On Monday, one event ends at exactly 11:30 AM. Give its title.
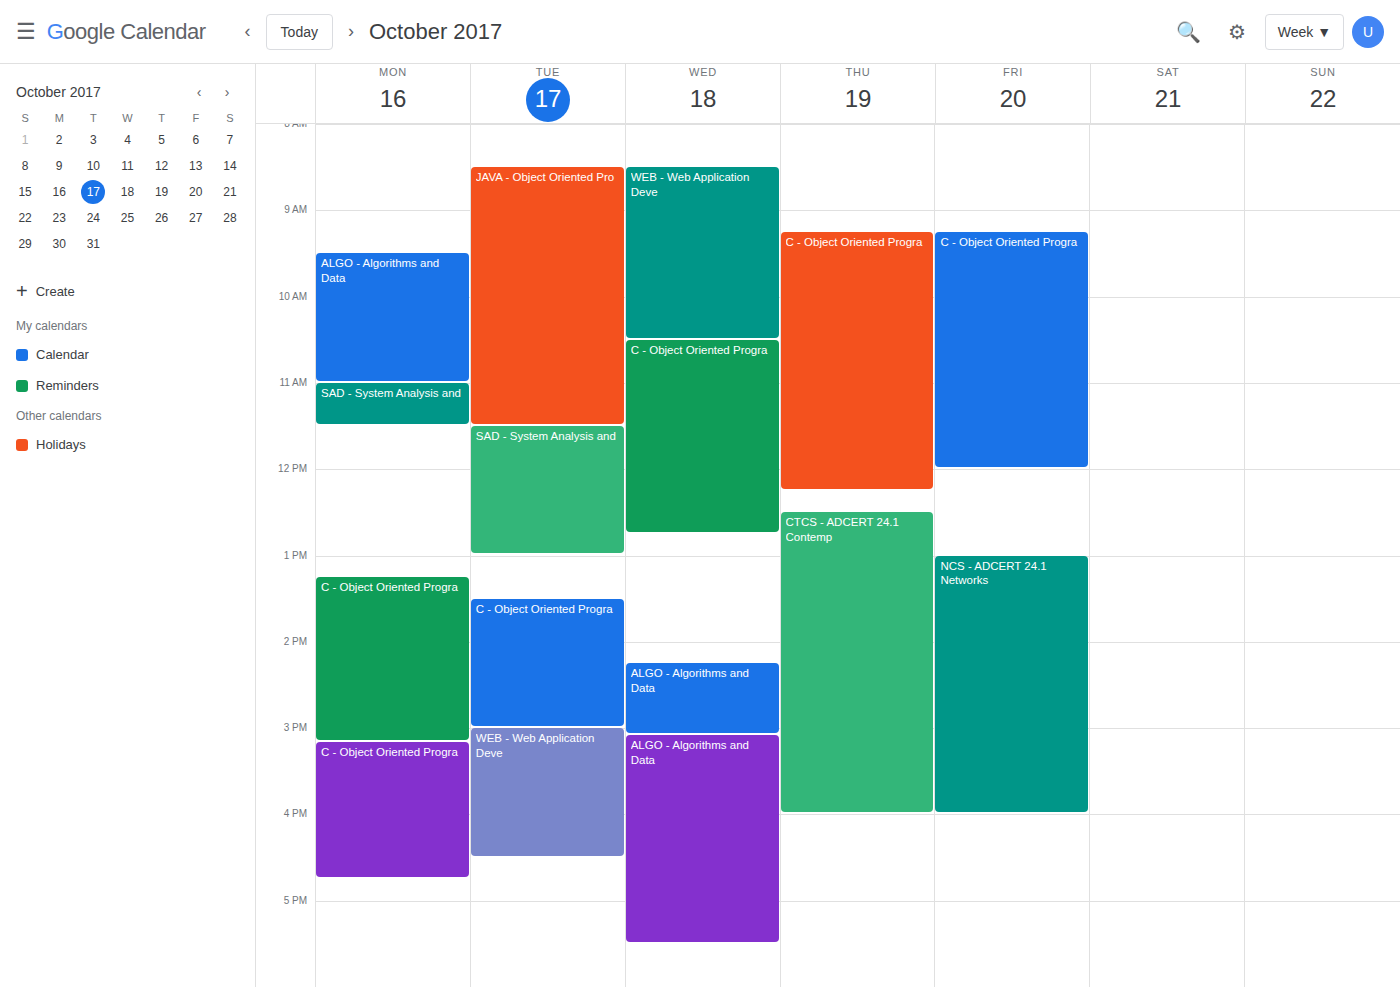
"SAD - System Analysis and"